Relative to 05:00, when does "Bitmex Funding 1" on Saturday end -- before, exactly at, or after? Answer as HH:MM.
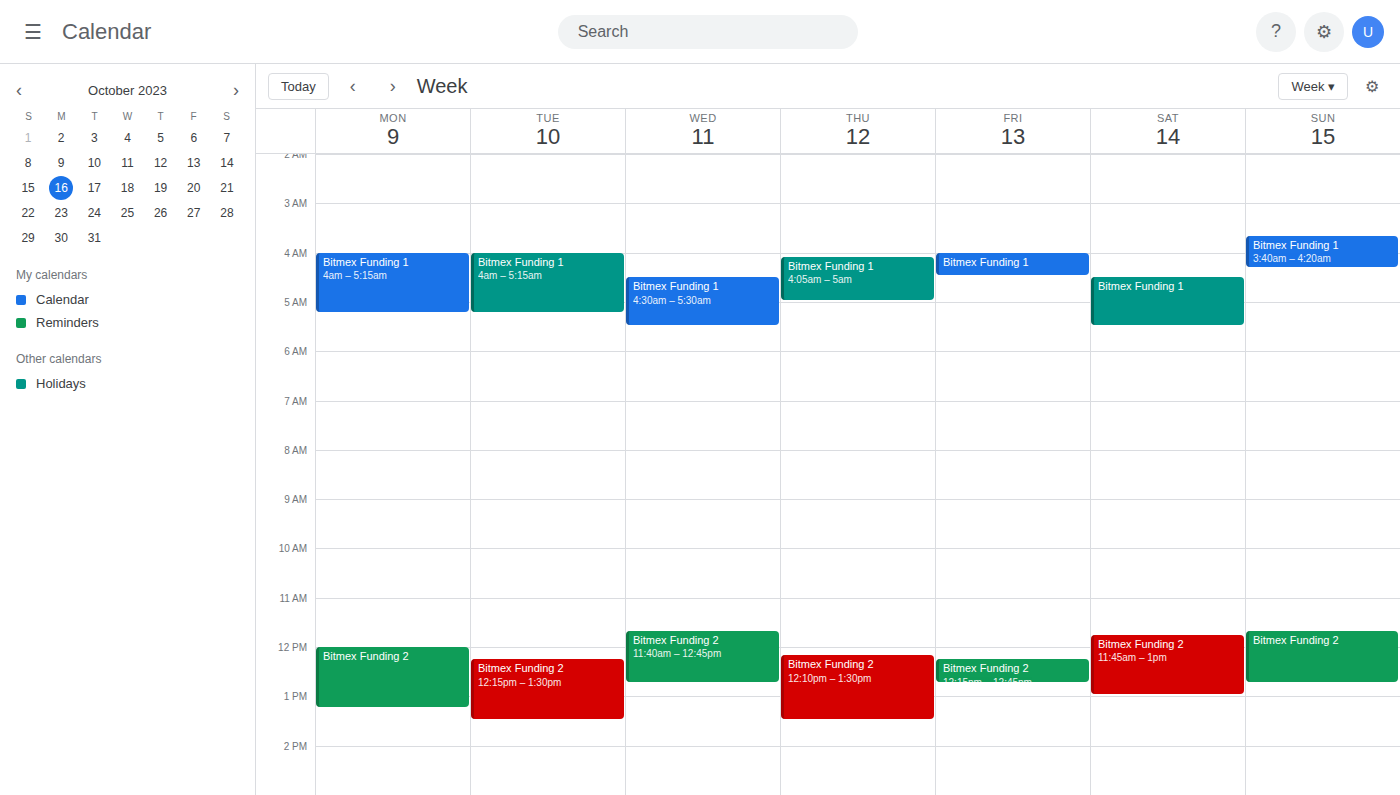
05:30 -- after 05:00, 30 minutes below the 05:00 line.